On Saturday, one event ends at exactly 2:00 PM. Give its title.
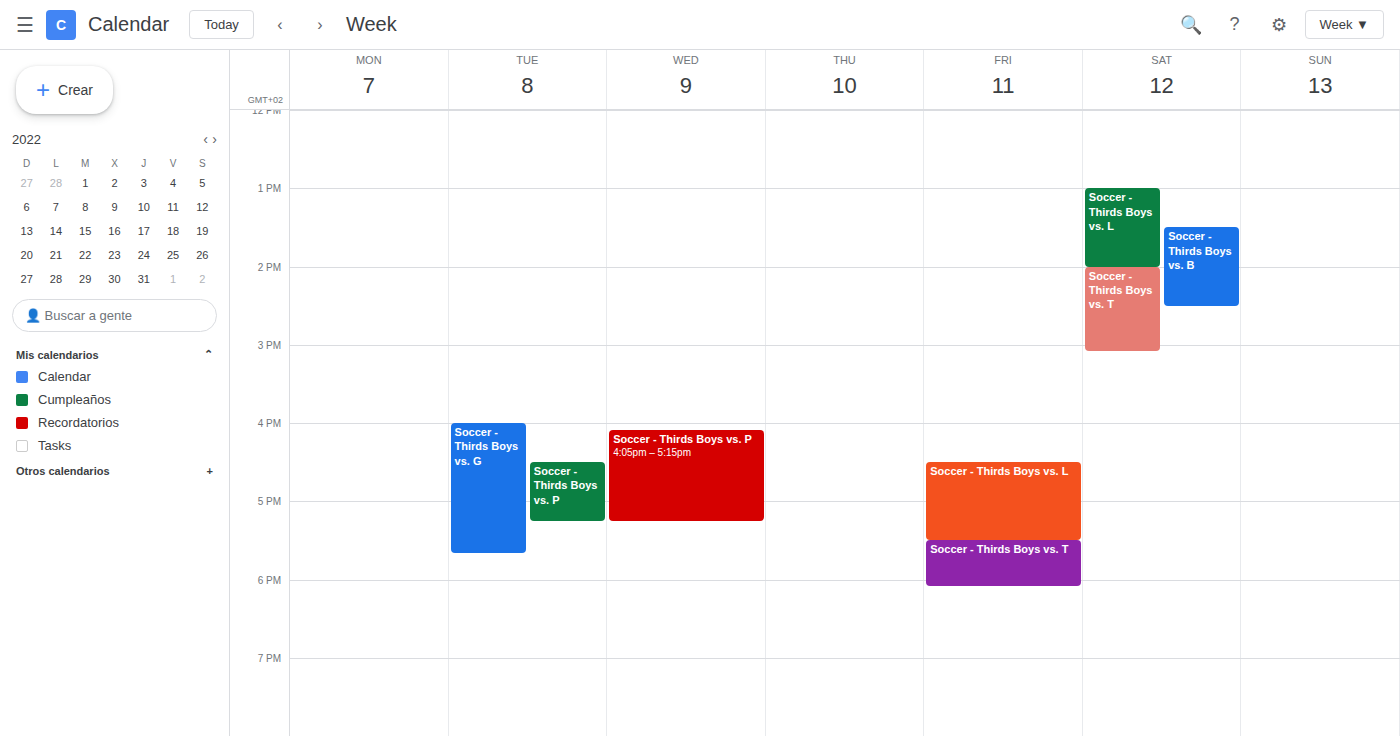
"Soccer - Thirds Boys vs. L"